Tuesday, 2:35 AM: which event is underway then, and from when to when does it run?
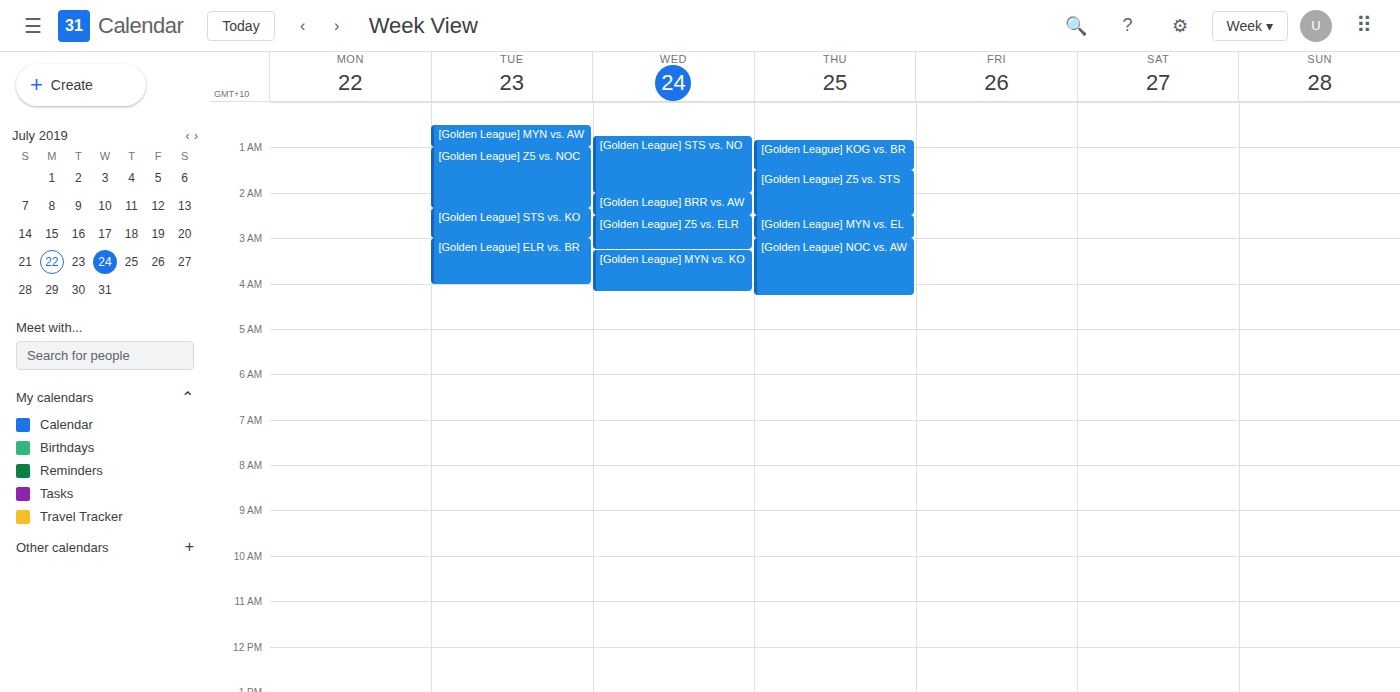
"[Golden League] STS vs. KO", 2:20 AM to 3:00 AM